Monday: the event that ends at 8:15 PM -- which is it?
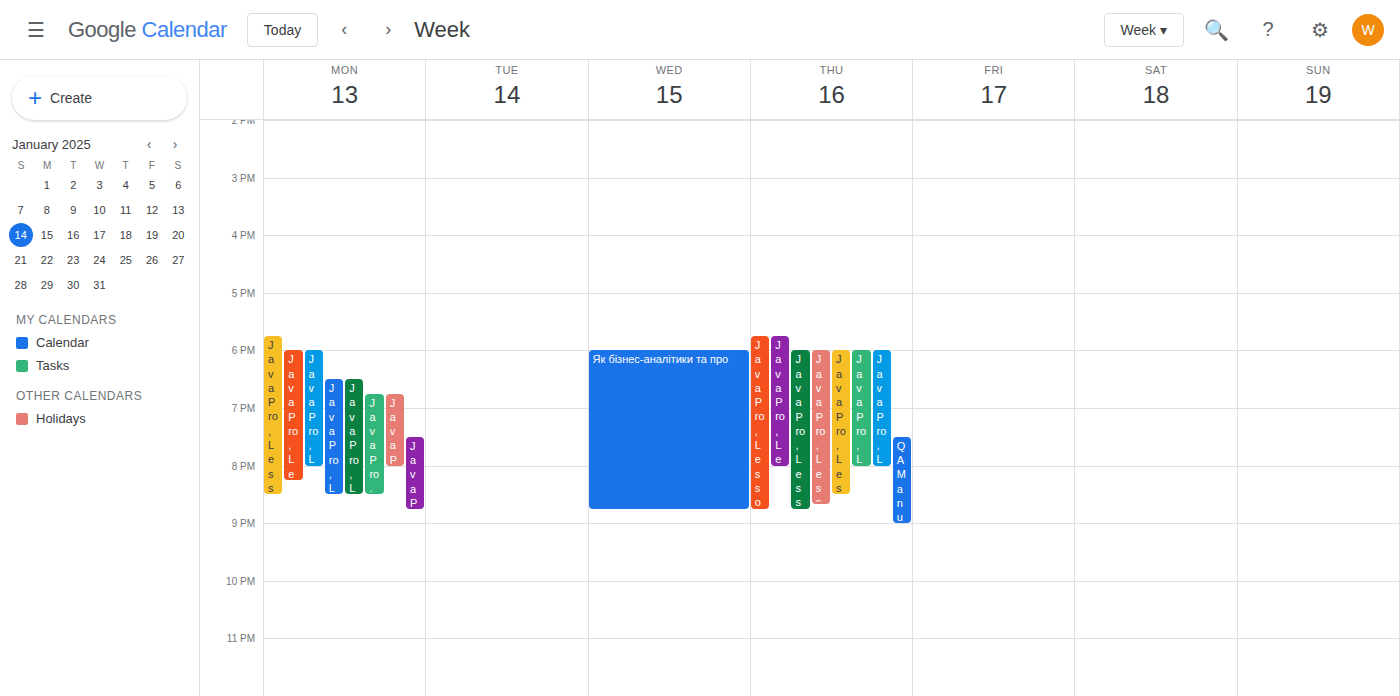
"Java Pro, Lesson № 43"